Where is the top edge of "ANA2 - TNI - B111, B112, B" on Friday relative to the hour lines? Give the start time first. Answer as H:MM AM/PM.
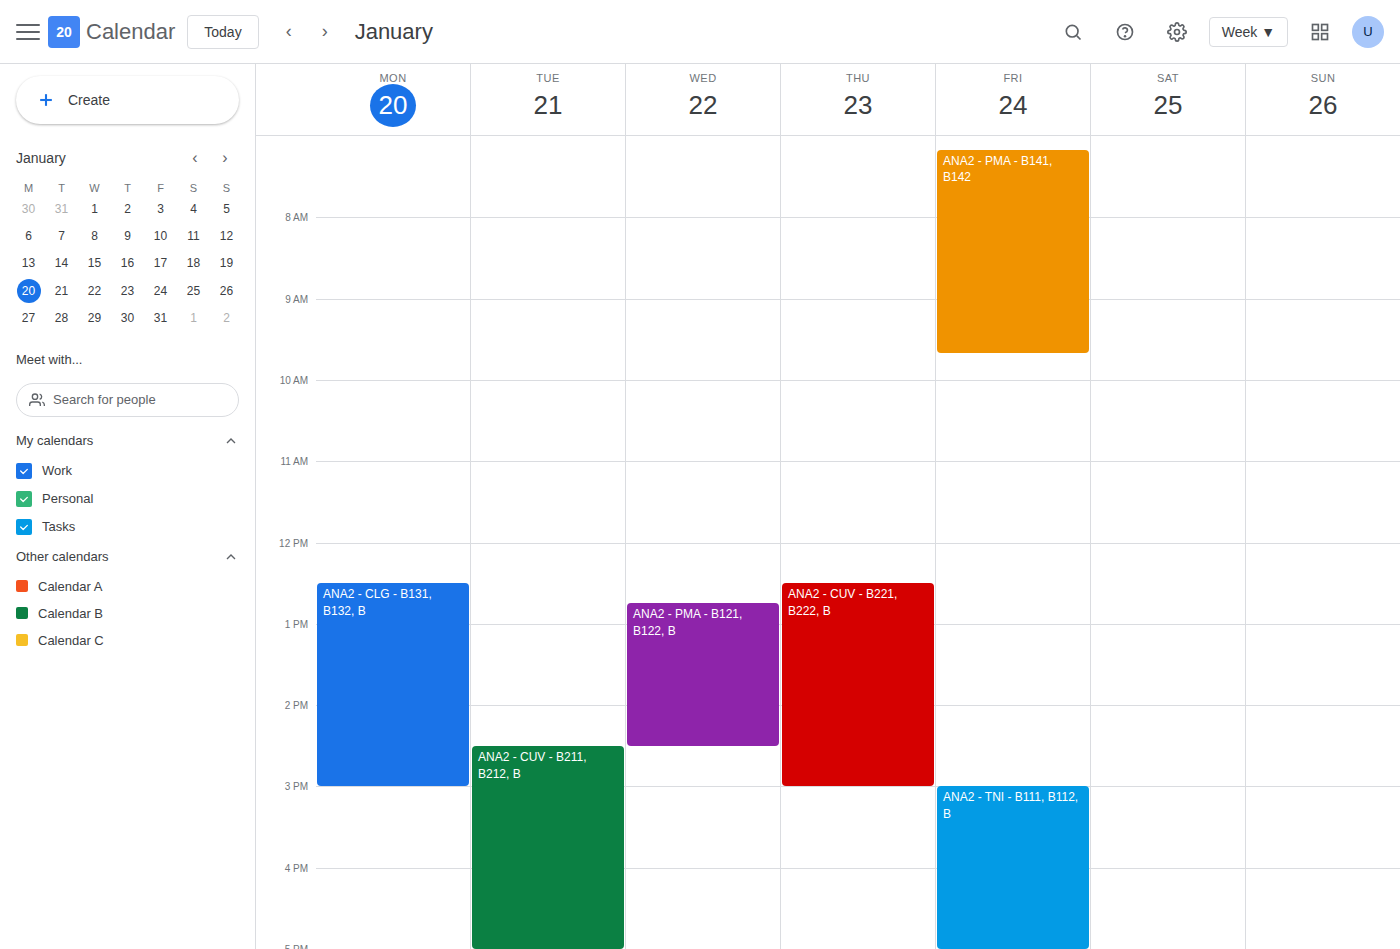
3:00 PM -- exactly on the 3 PM line.